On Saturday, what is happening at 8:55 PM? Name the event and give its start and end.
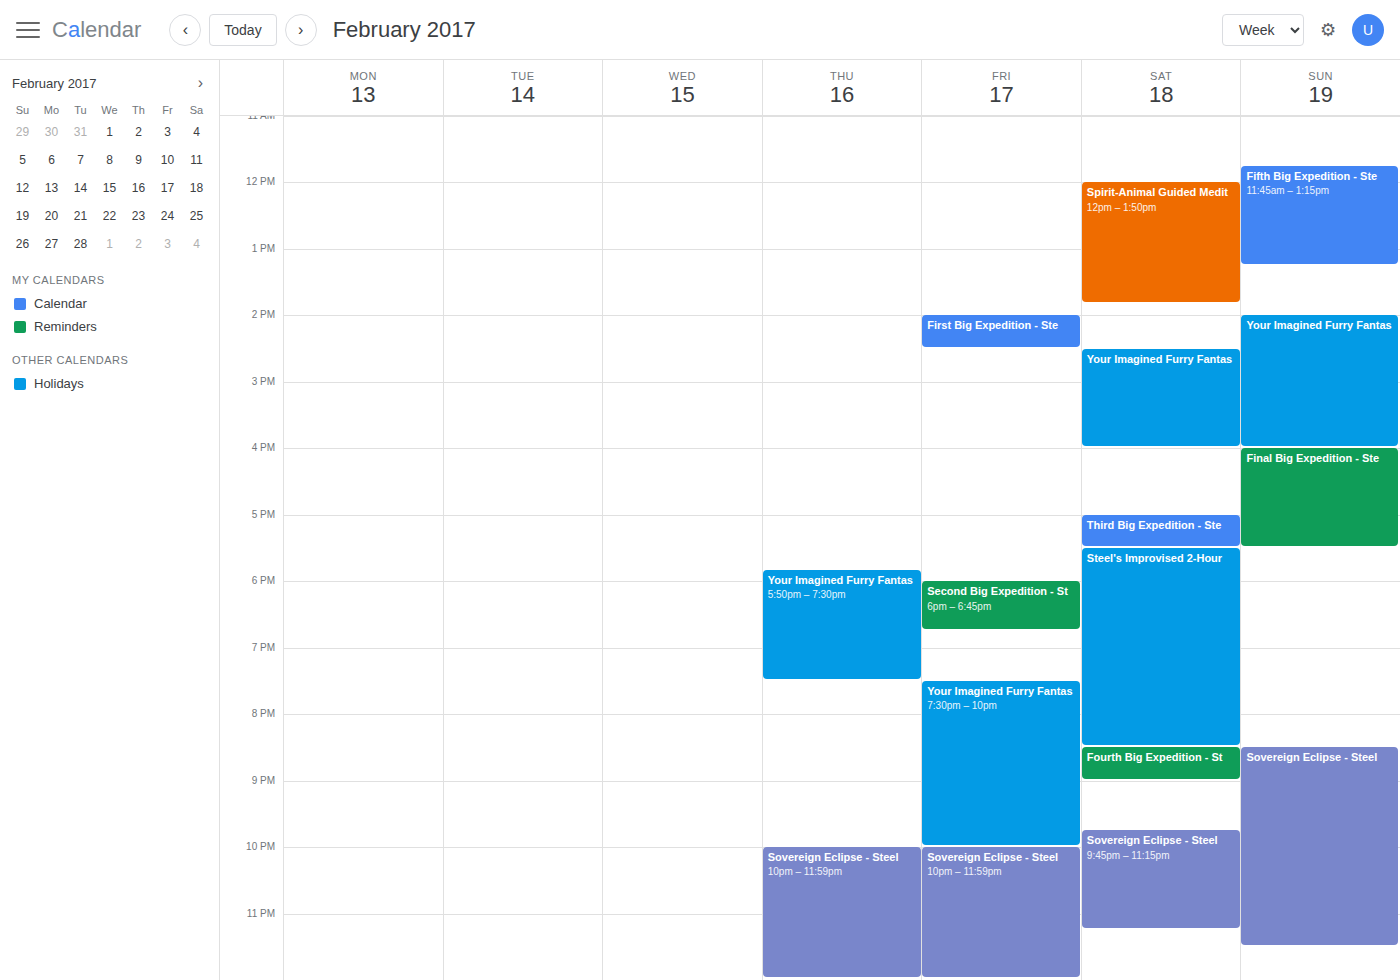
"Fourth Big Expedition - St", 8:30 PM to 9:00 PM